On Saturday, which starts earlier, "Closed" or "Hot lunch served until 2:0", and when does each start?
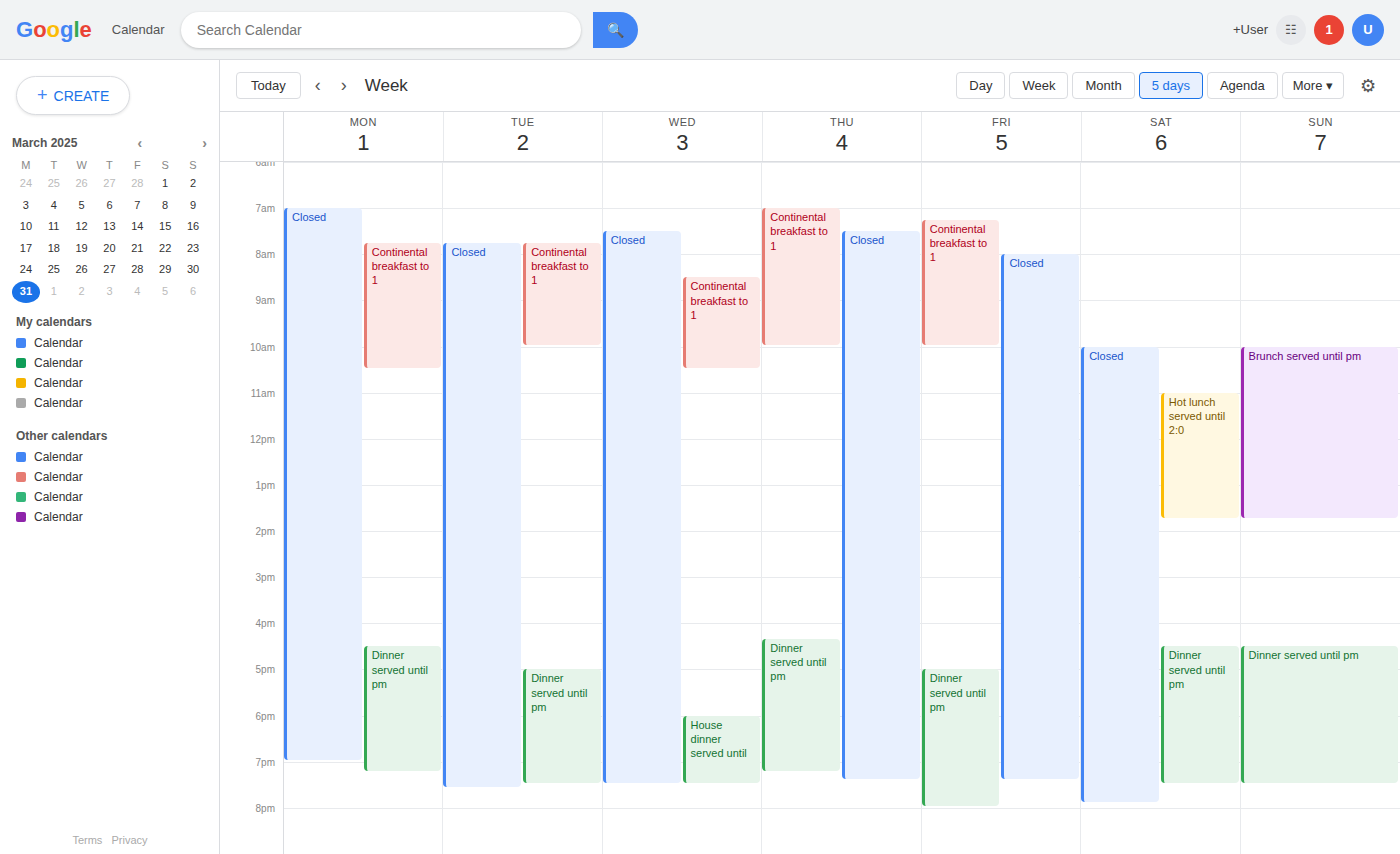
"Closed" 10:00 AM; "Hot lunch served until 2:0" 11:00 AM.